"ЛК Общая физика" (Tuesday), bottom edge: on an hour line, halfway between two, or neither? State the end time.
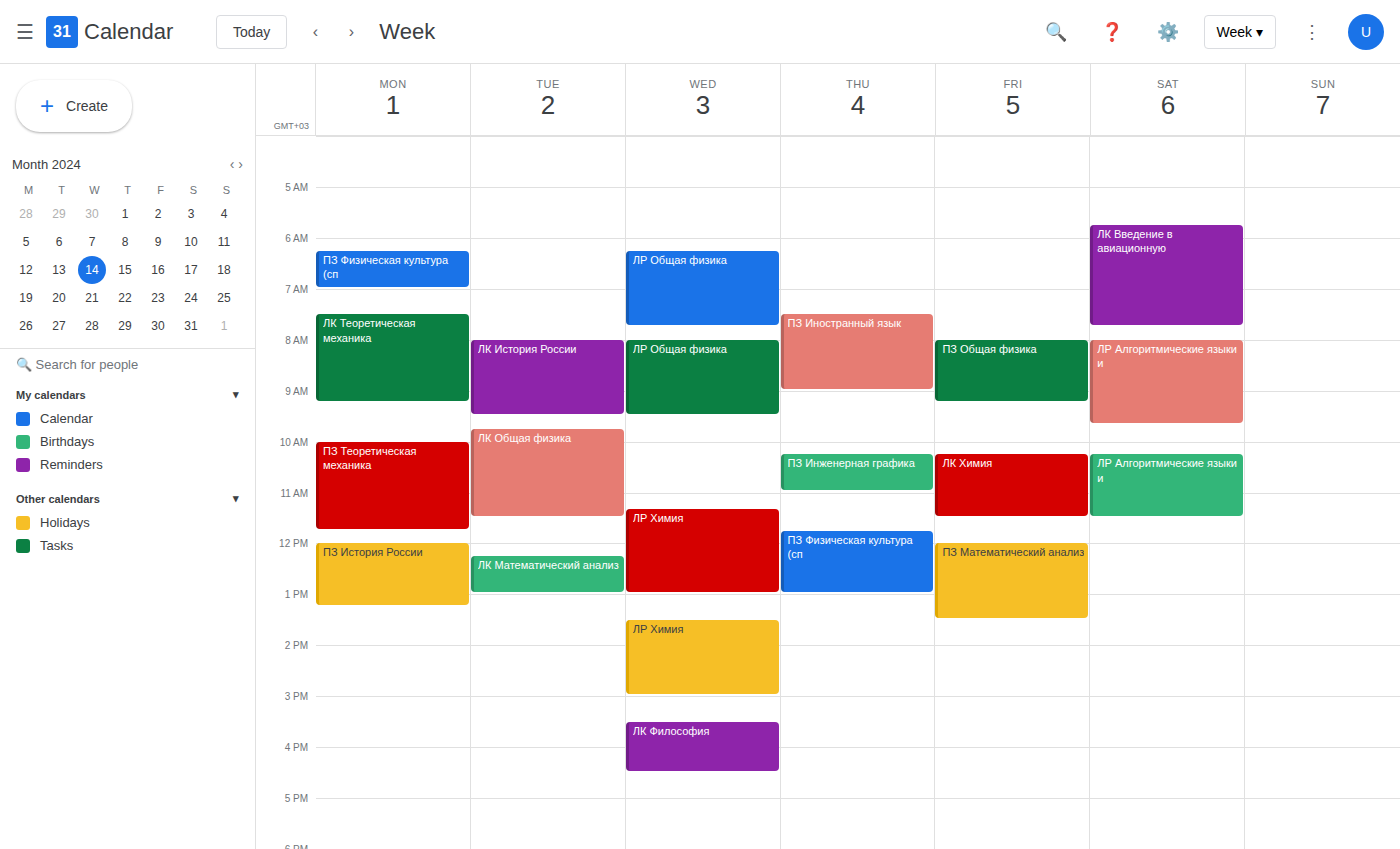
11:30 AM -- halfway between the 11 AM and 12 PM lines.